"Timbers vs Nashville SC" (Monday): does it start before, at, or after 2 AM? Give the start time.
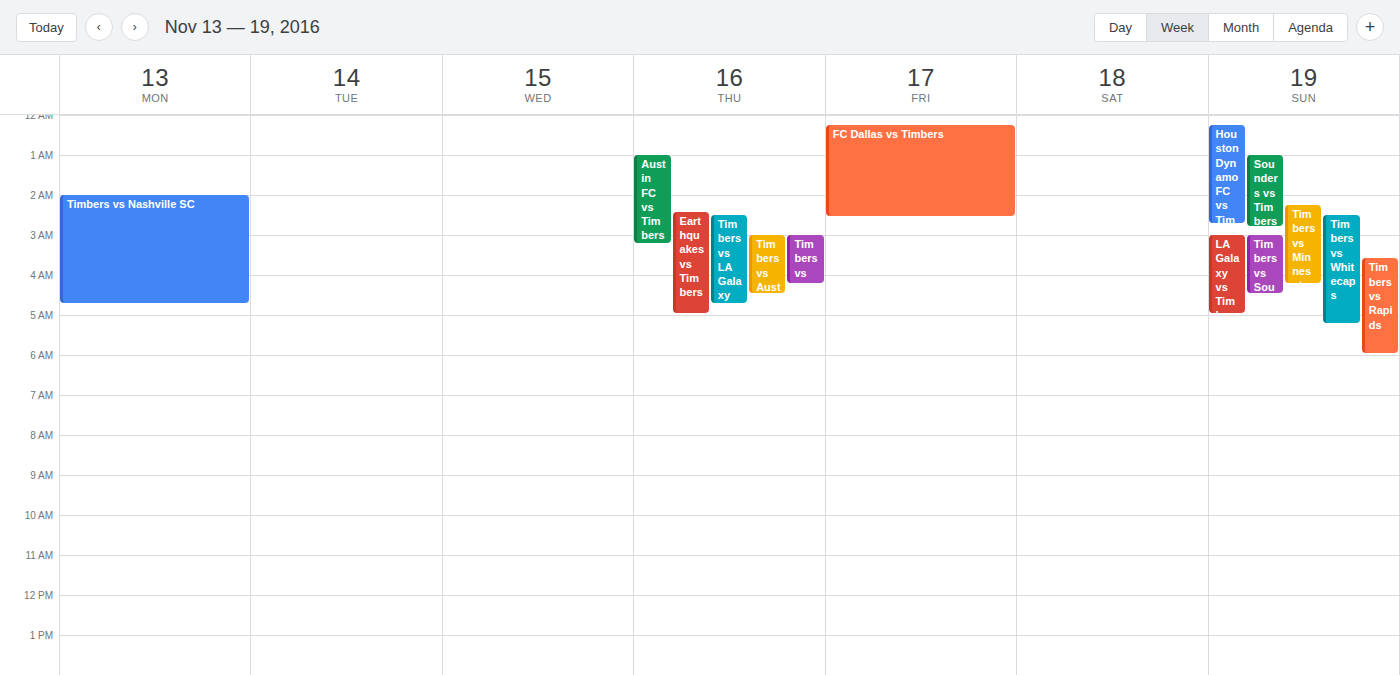
2:00 AM -- exactly at 2 AM, on the 2 AM line.